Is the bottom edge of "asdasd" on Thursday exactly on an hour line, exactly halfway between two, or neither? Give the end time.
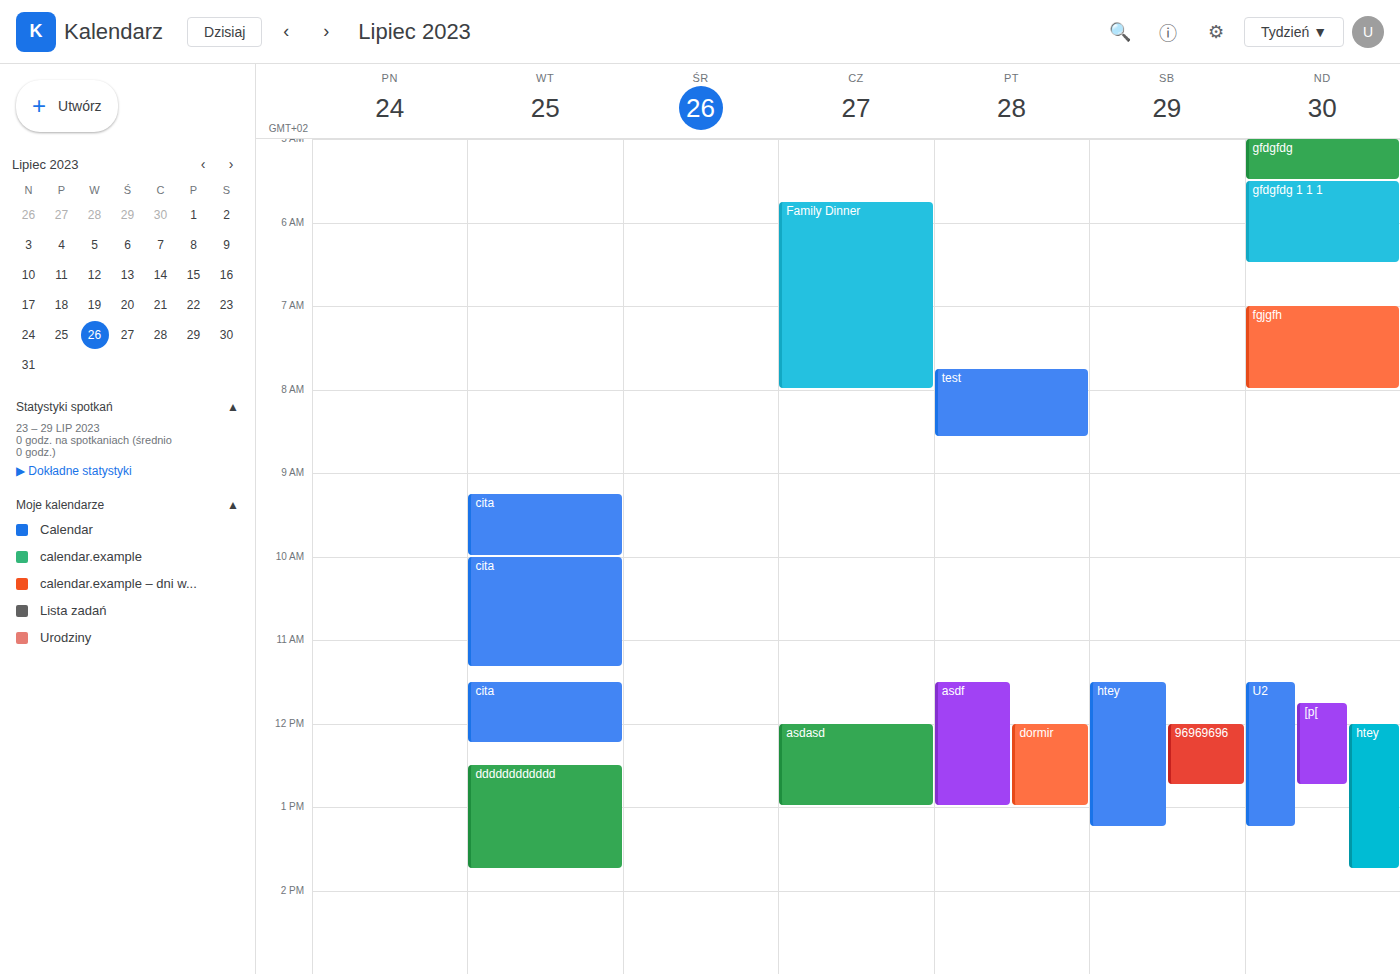
1:00 PM -- exactly on the 1 PM line.